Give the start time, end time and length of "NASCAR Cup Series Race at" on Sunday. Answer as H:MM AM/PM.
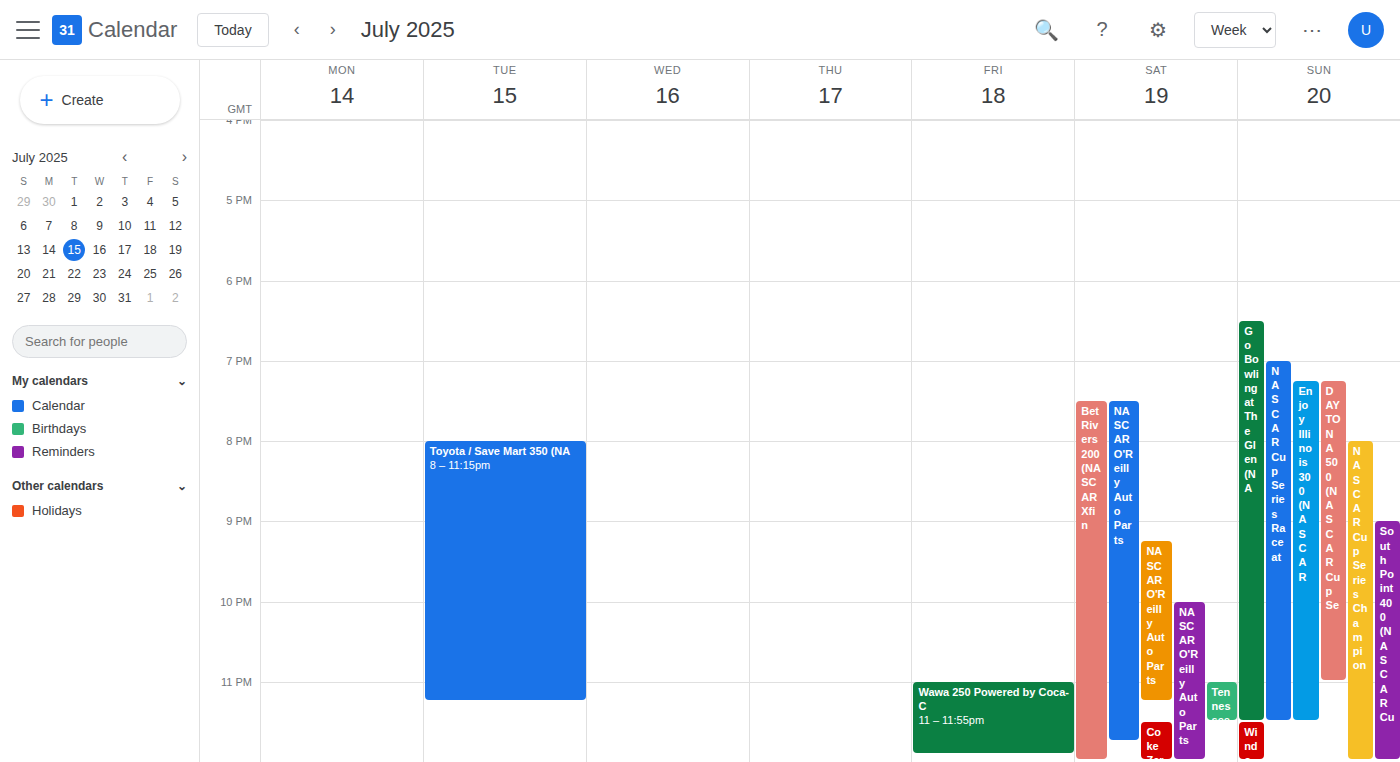
7:00 PM to 11:30 PM, 4 hours 30 minutes